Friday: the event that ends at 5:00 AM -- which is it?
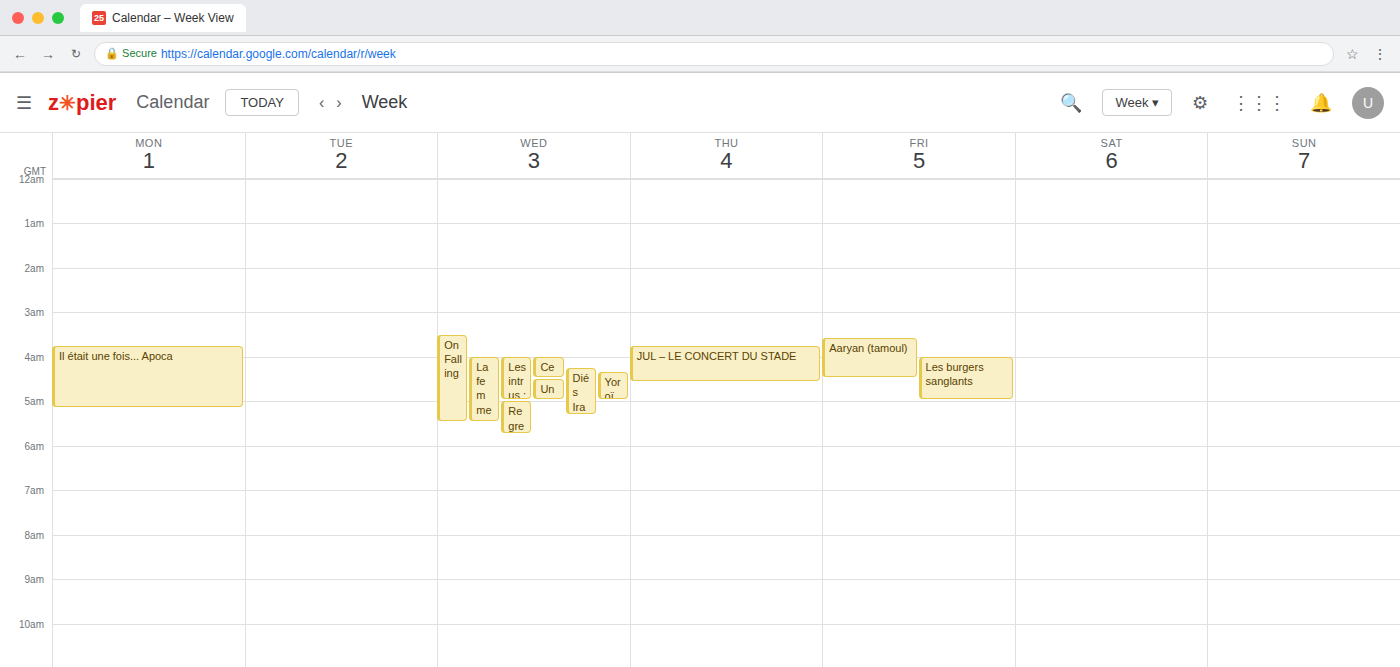
"Les burgers sanglants"